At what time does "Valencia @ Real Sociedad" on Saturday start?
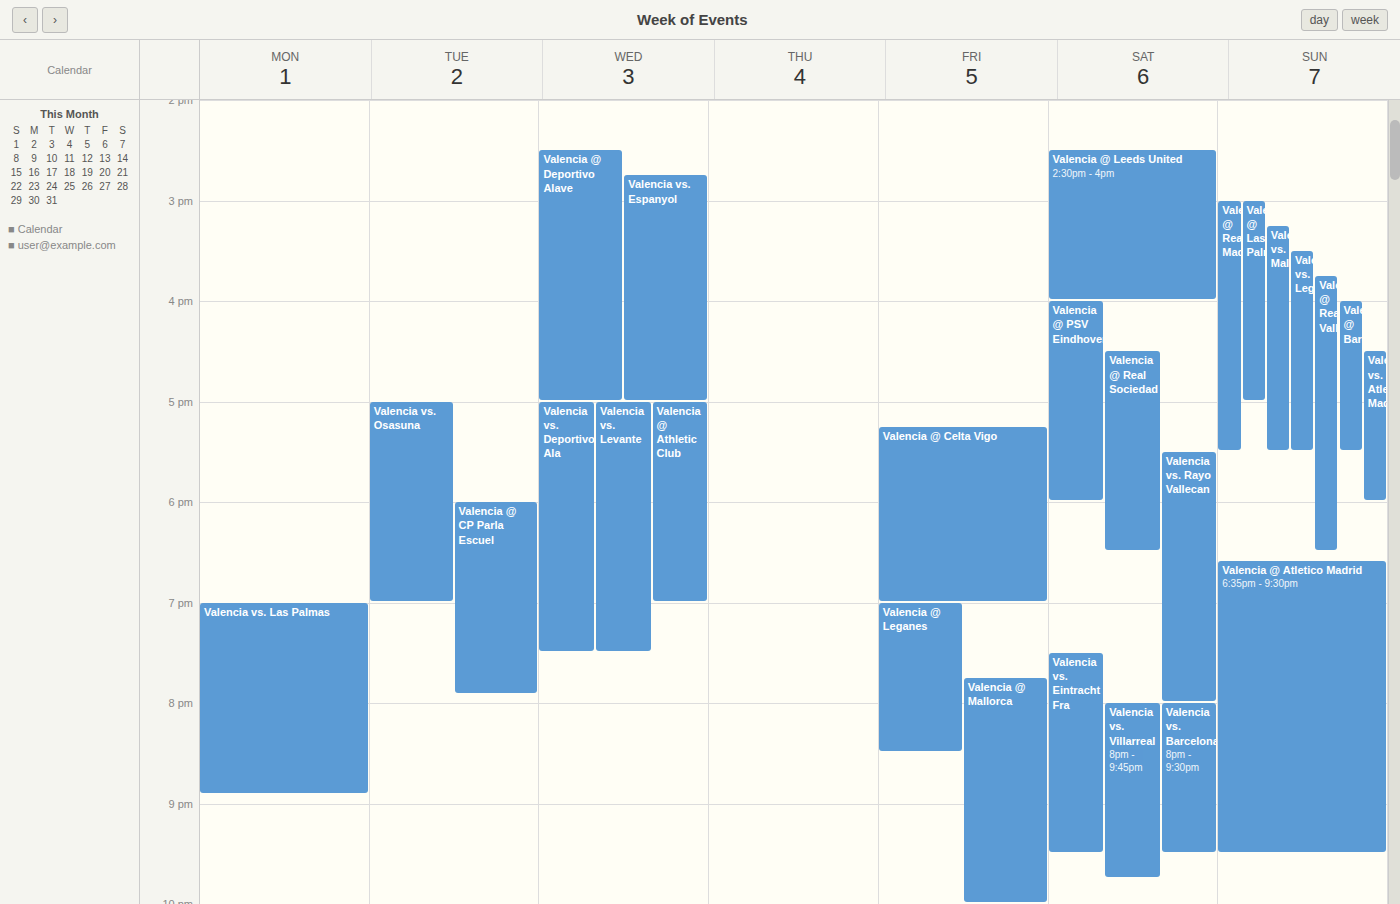
4:30 PM